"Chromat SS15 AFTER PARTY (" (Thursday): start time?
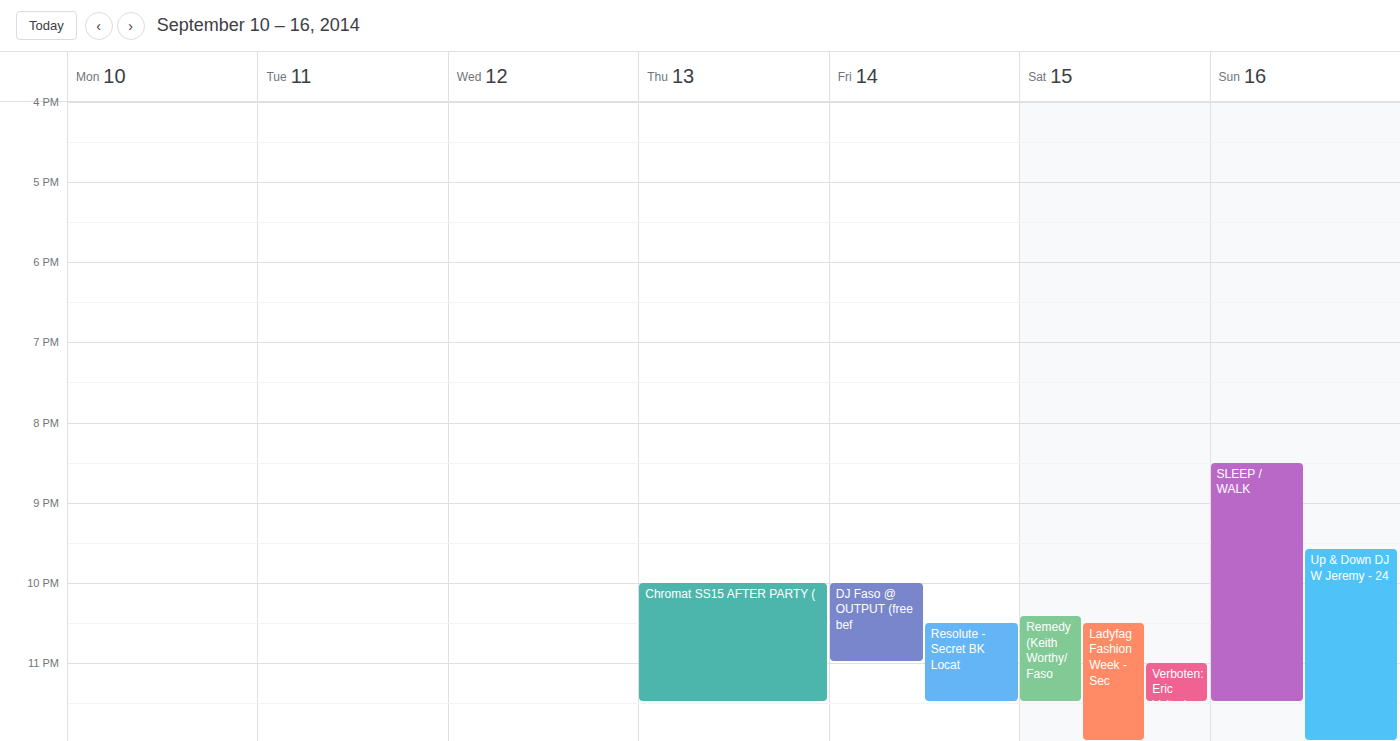
10:00 PM